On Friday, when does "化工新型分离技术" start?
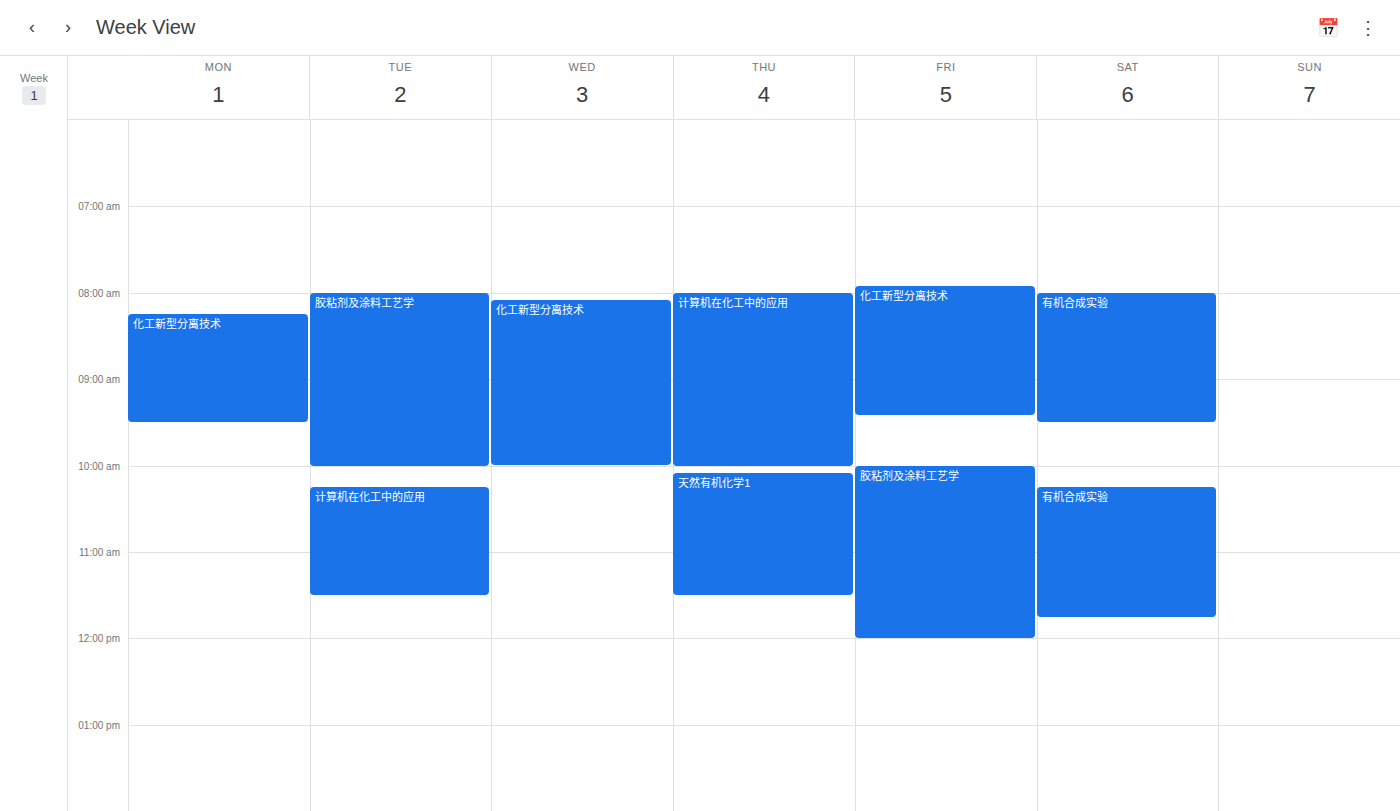
7:55 AM